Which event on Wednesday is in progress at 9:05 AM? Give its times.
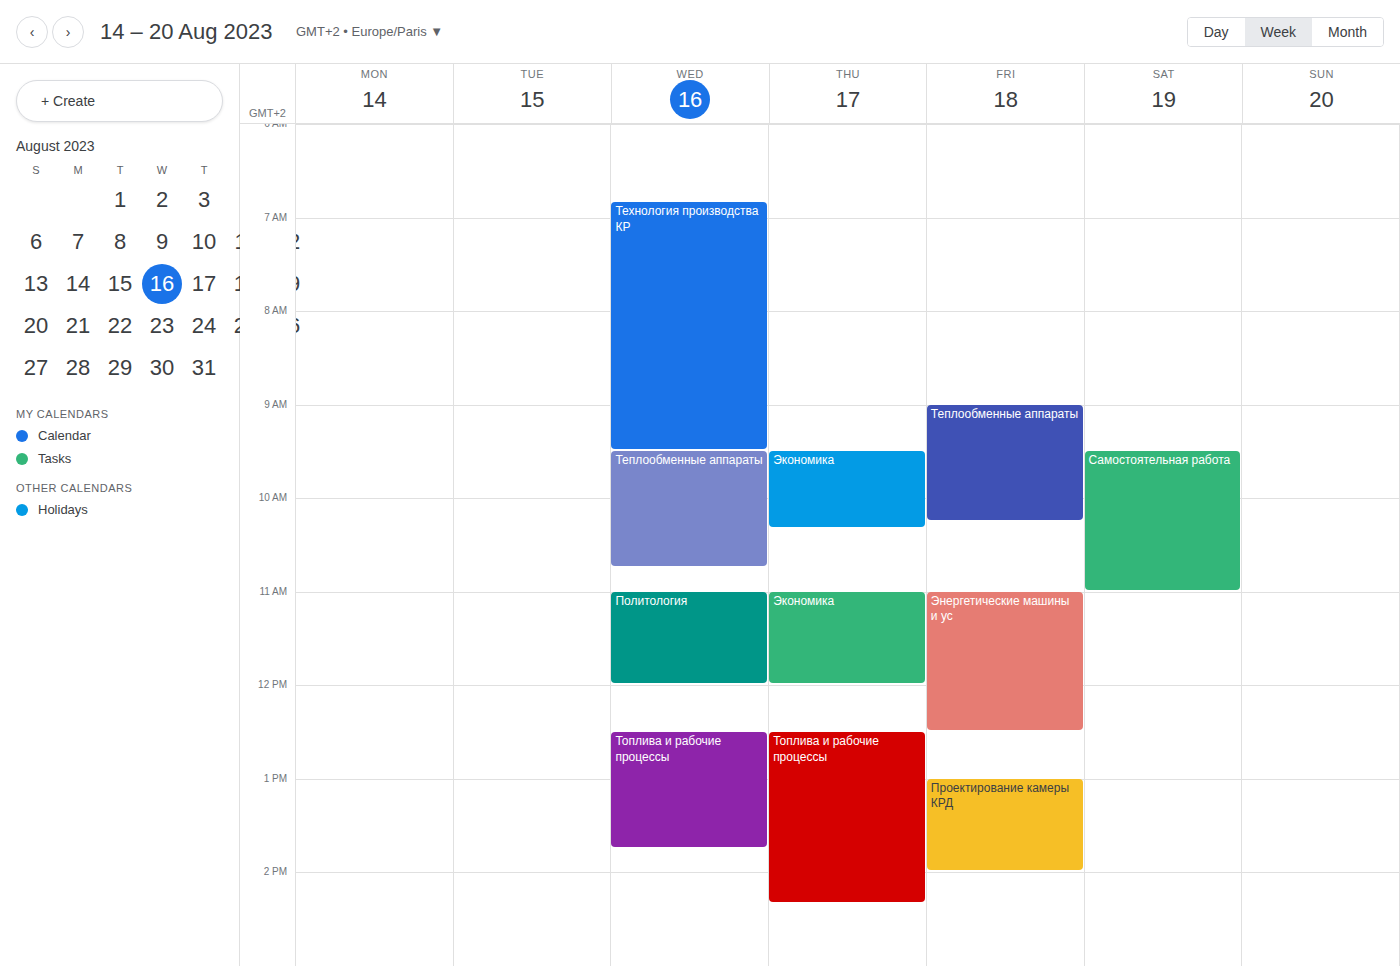
"Технология производства КР", 6:50 AM to 9:30 AM